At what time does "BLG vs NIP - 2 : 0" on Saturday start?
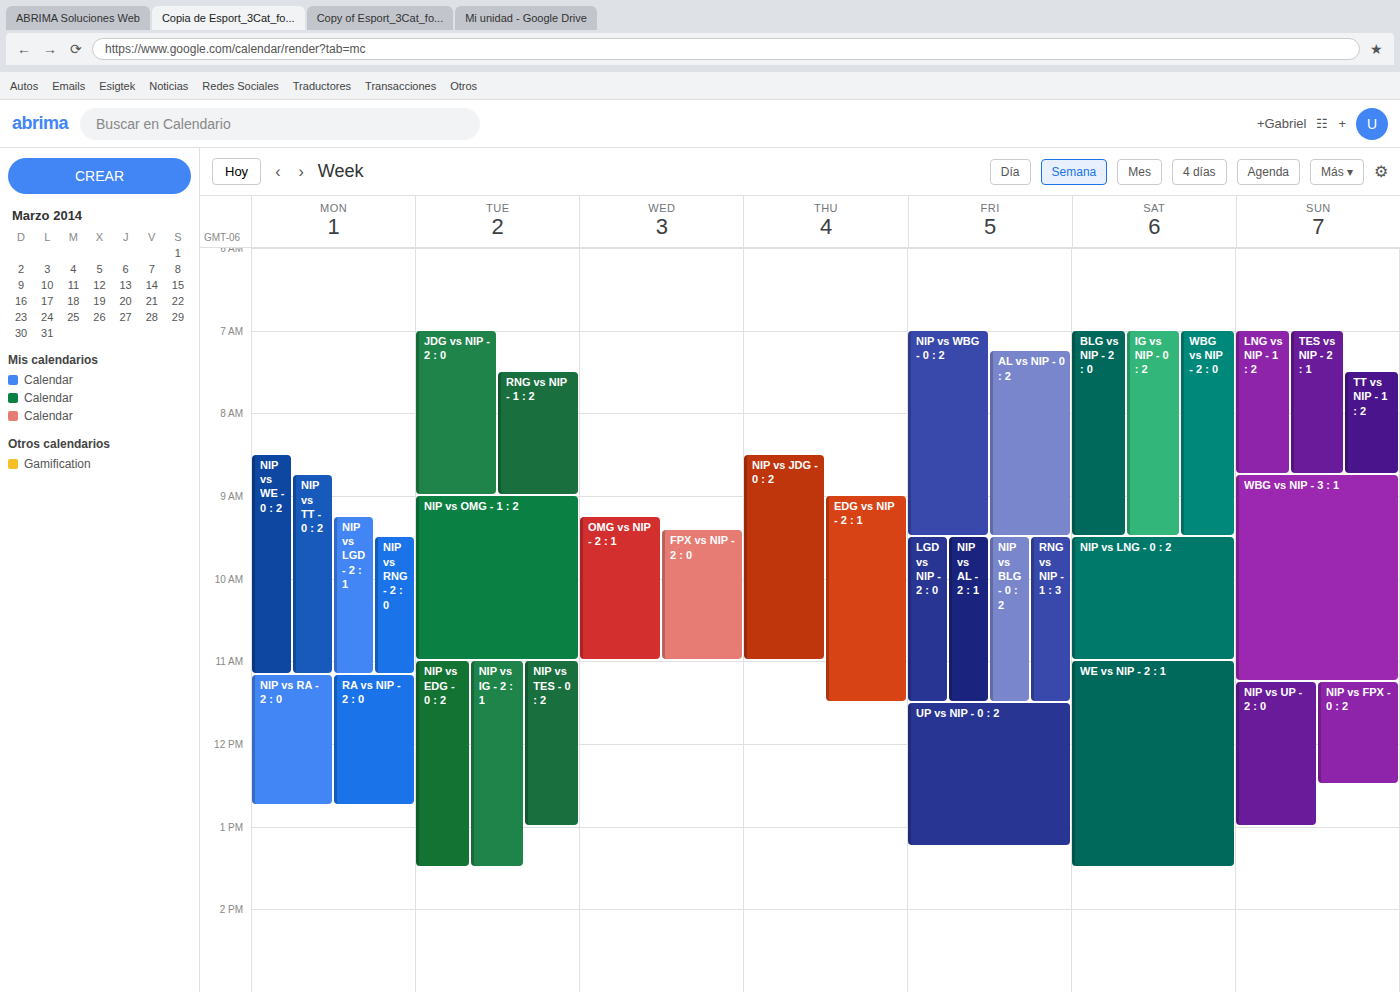
07:00